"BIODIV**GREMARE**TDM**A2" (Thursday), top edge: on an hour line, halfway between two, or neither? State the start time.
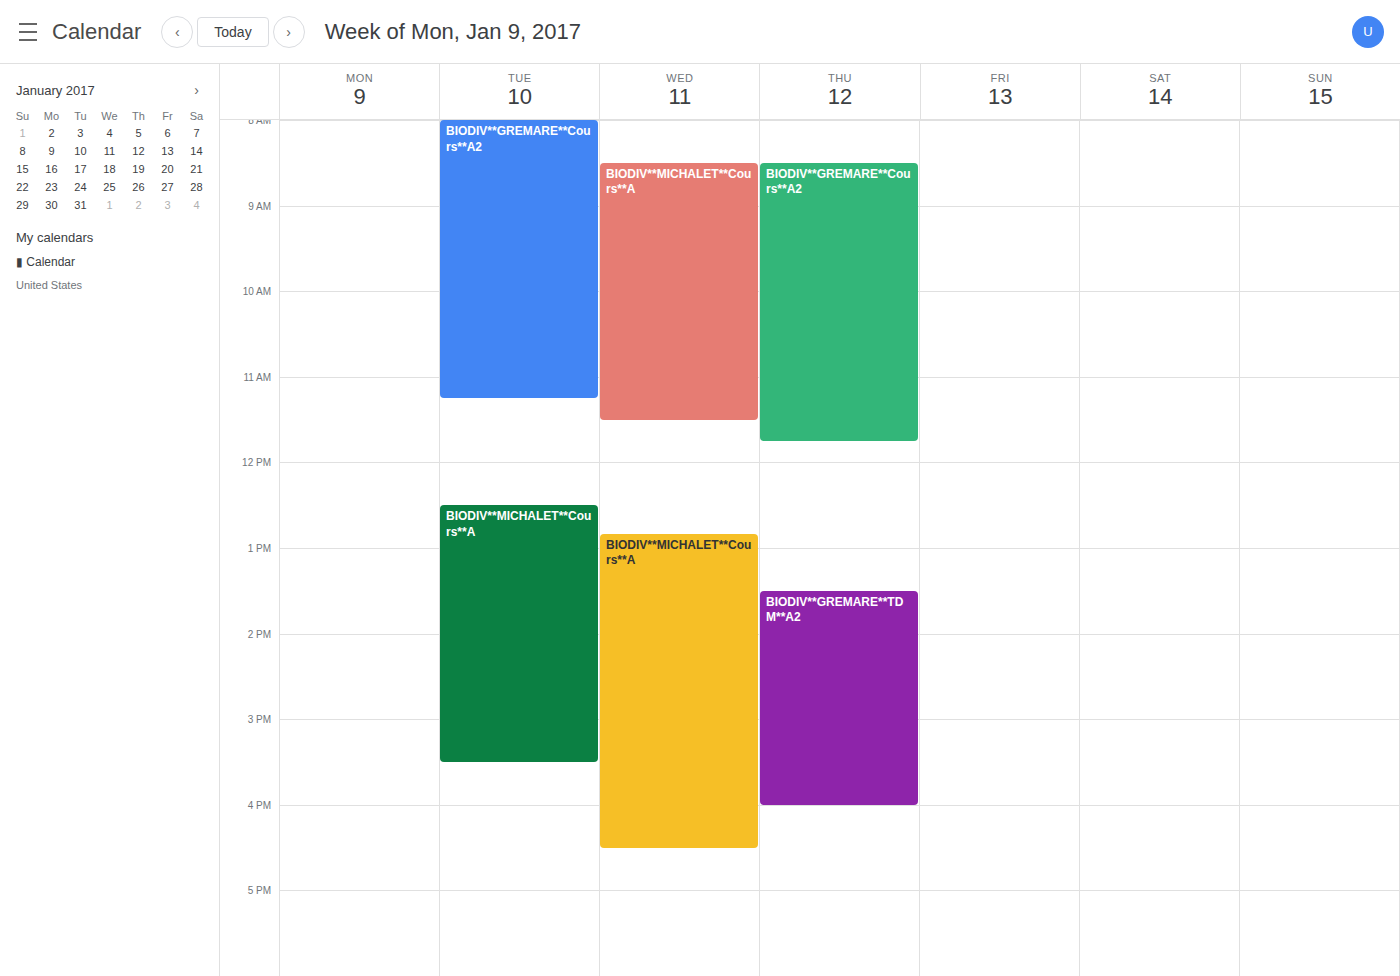
1:30 PM -- halfway between the 1 PM and 2 PM lines.